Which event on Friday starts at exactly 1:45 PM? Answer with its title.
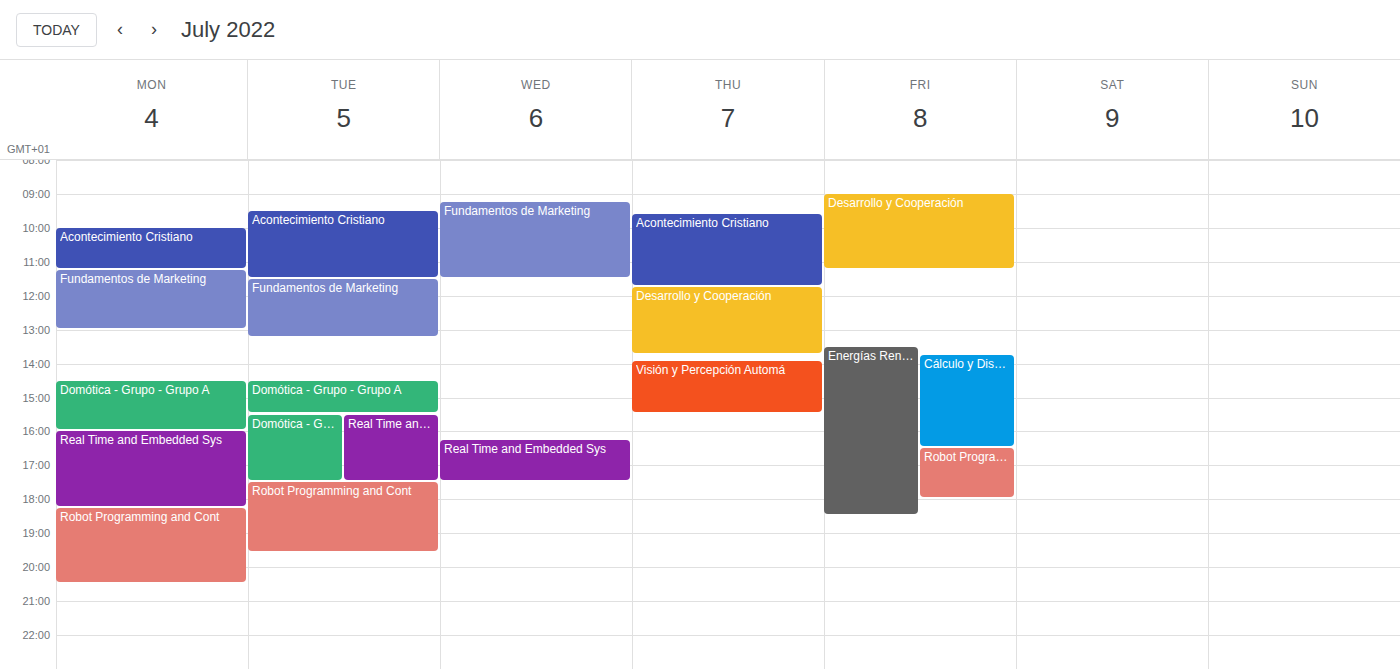
"Cálculo y Diseño de Máquin"